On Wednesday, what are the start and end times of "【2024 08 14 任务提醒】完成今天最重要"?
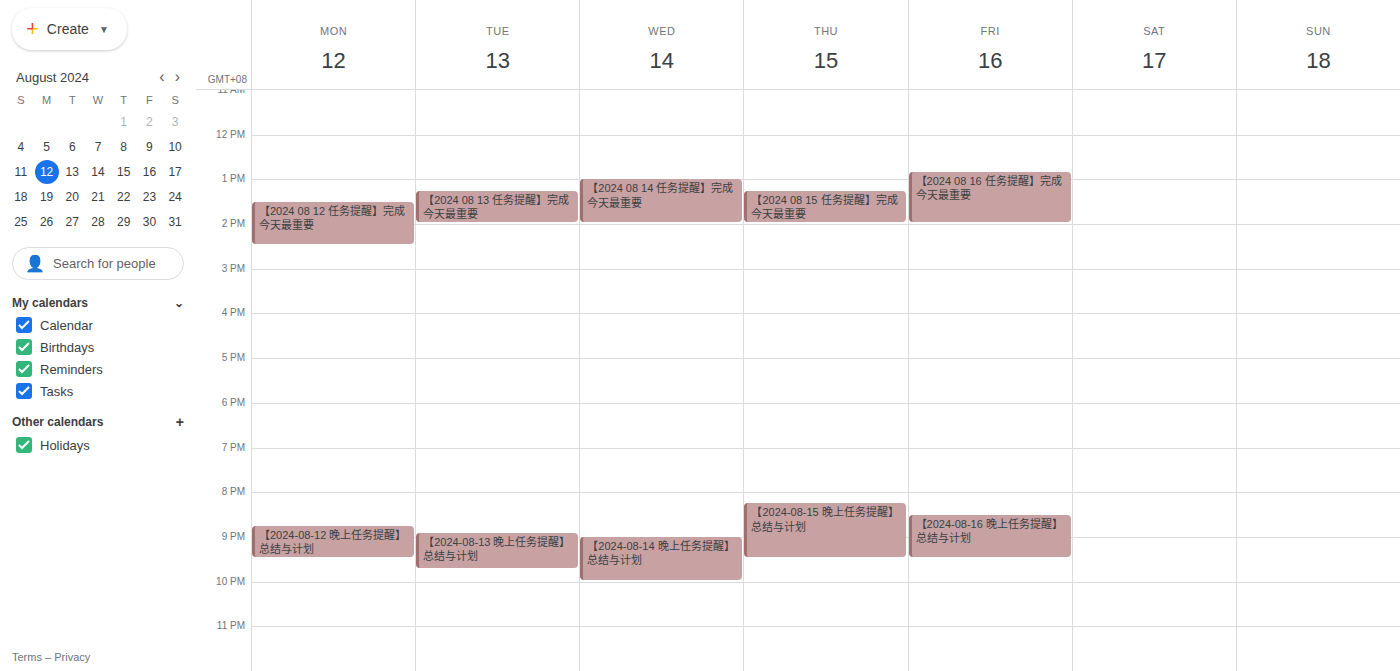
1:00 PM to 2:00 PM